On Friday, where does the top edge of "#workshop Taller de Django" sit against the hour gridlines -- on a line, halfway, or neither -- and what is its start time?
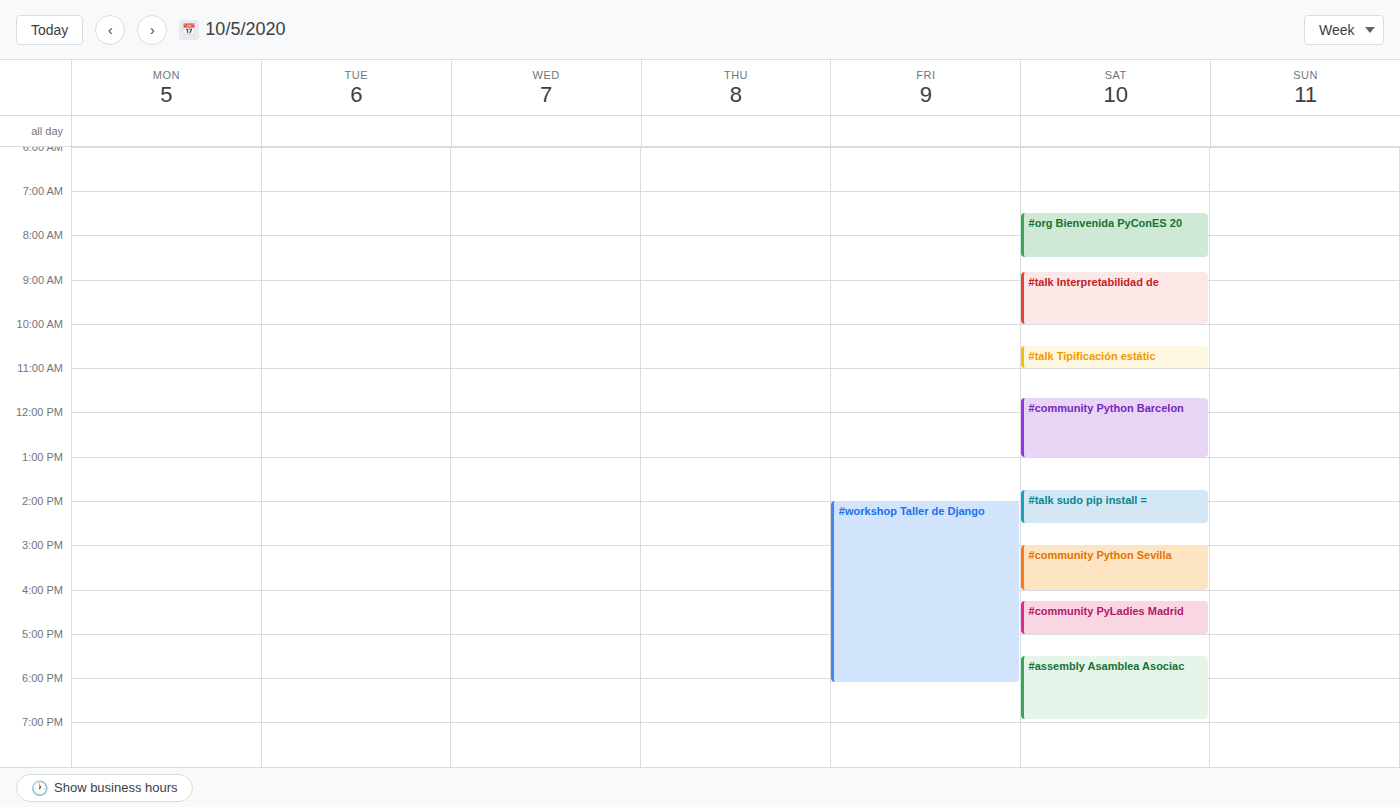
2:00 PM -- exactly on the 2 PM line.